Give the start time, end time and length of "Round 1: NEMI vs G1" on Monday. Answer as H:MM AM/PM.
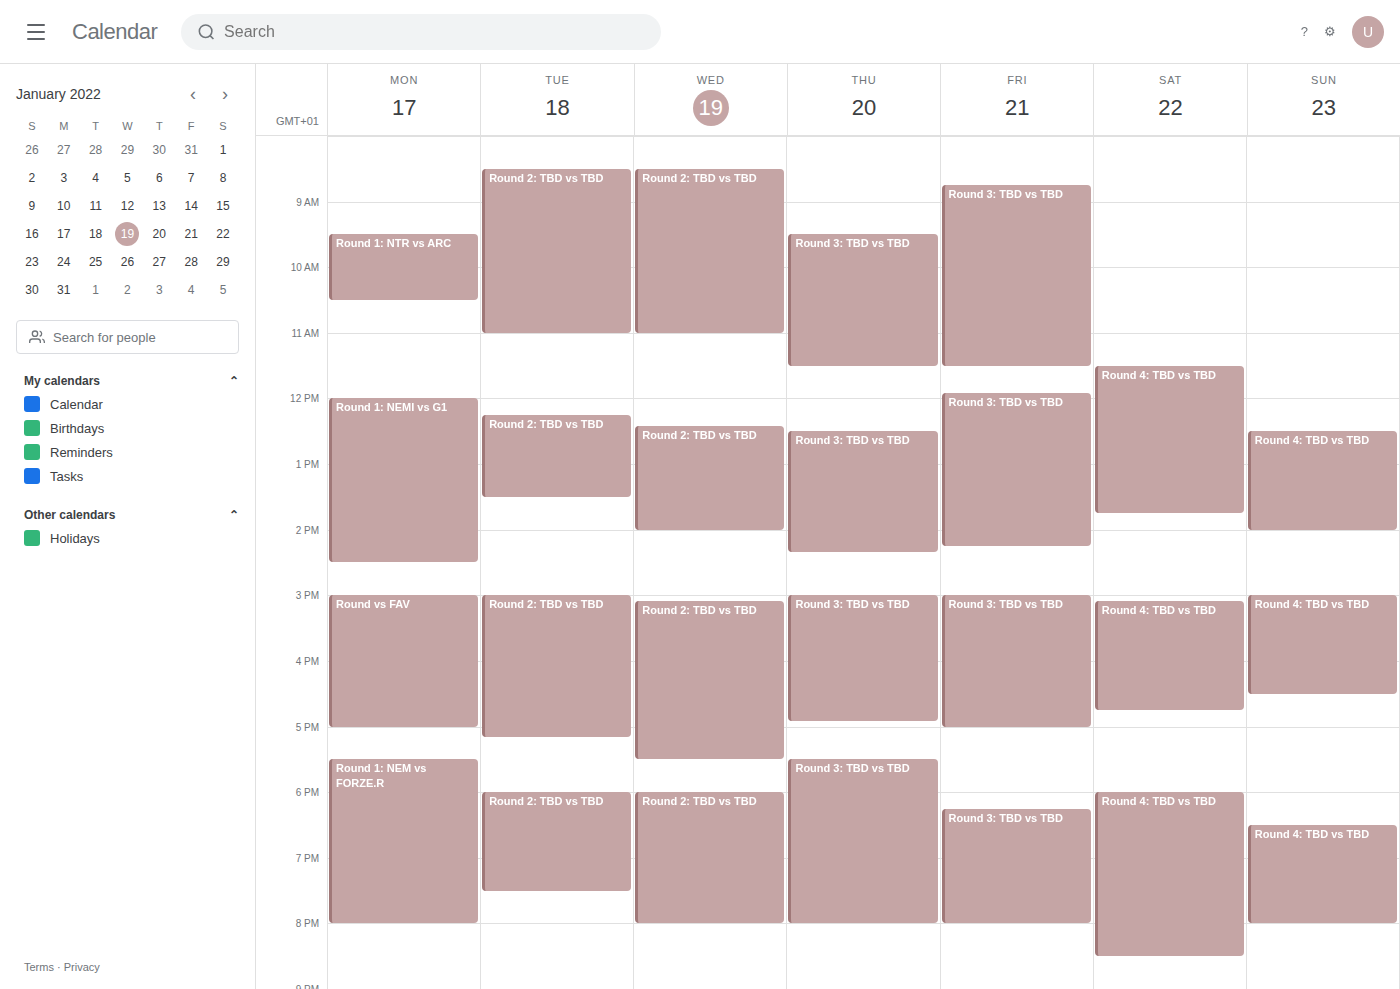
12:00 PM to 2:30 PM, 2 hours 30 minutes